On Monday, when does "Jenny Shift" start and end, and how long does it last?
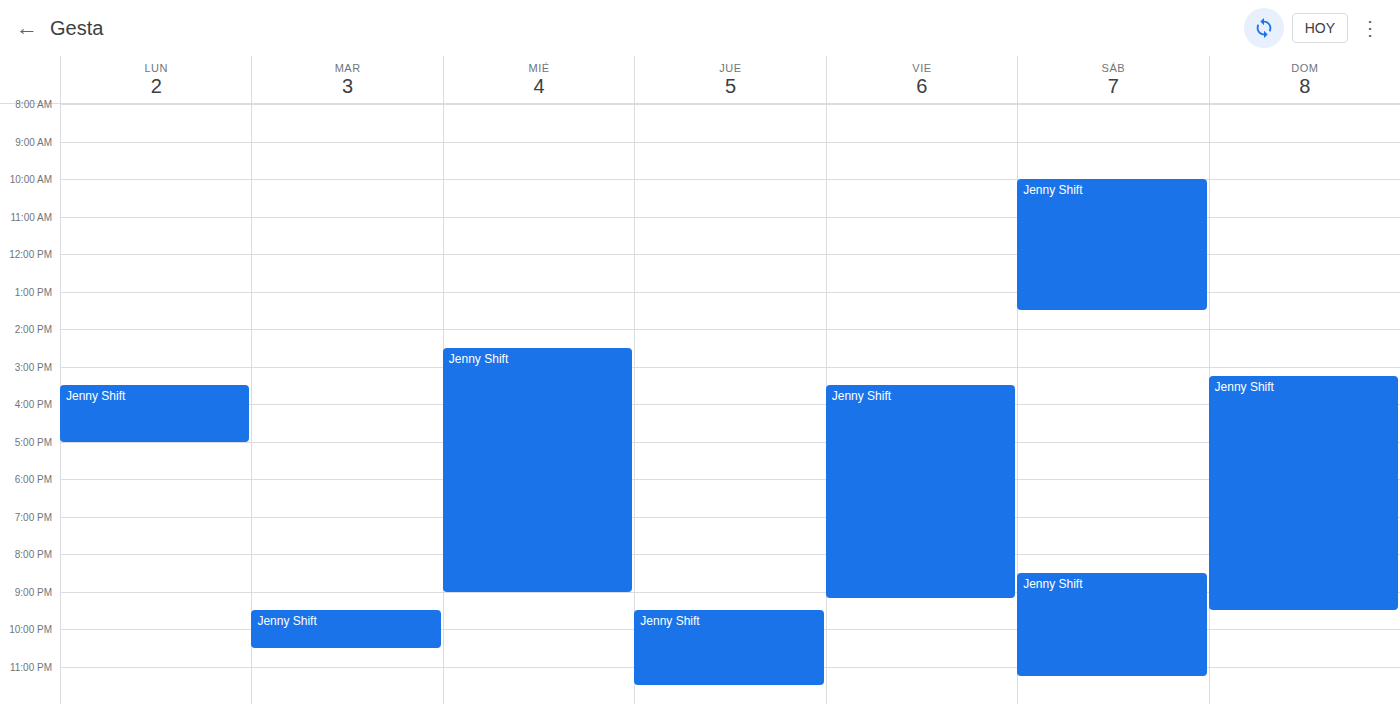
3:30 PM to 5:00 PM, 1 hour 30 minutes